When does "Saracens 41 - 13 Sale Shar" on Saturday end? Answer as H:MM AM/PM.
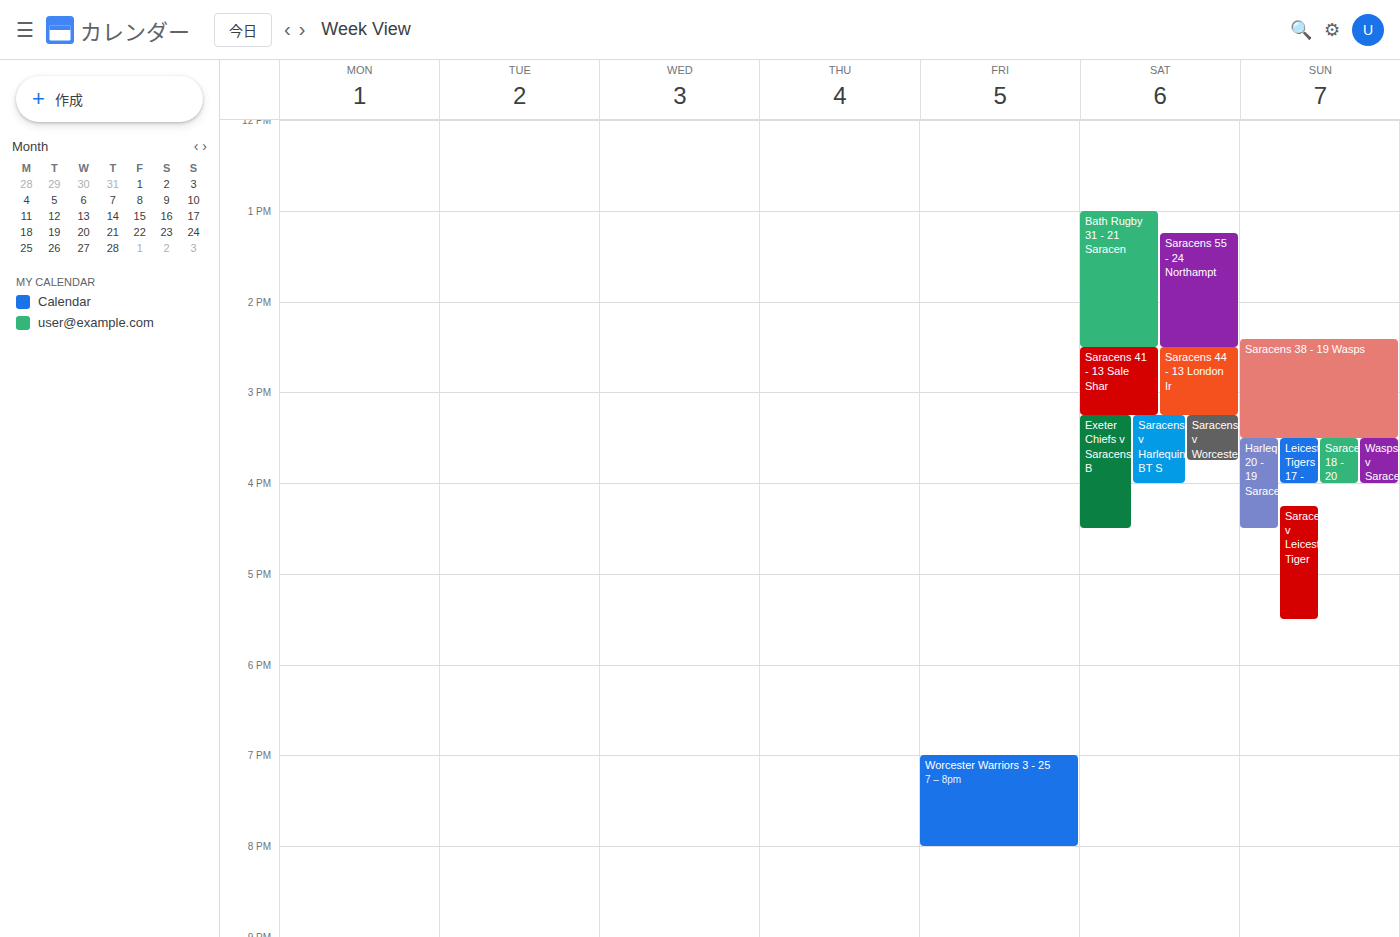
3:15 PM